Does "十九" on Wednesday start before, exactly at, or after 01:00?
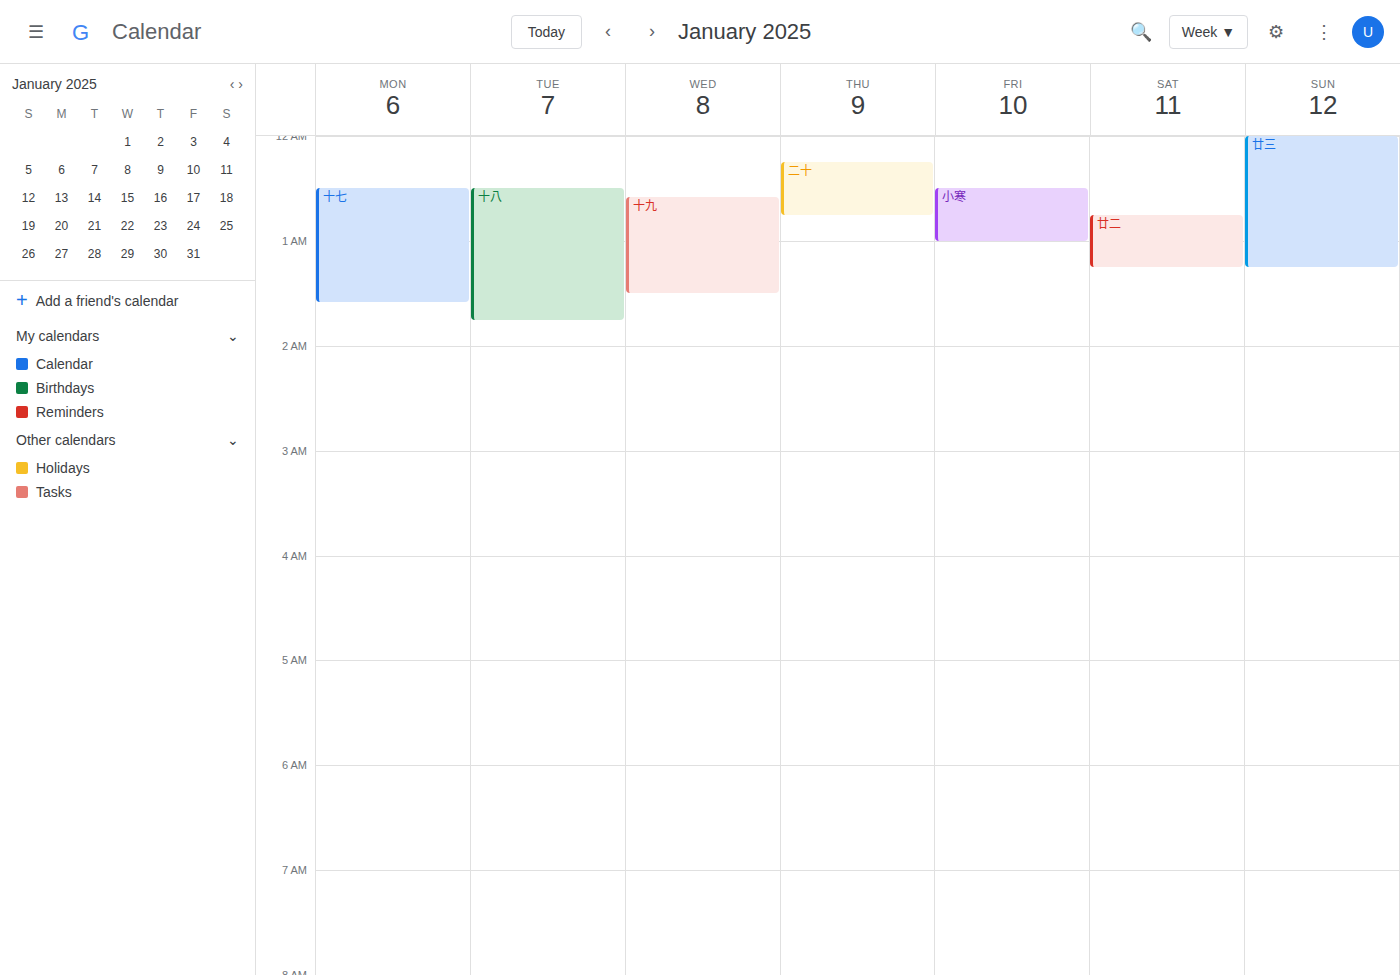
00:35 -- before 01:00, 25 minutes above the 01:00 line.